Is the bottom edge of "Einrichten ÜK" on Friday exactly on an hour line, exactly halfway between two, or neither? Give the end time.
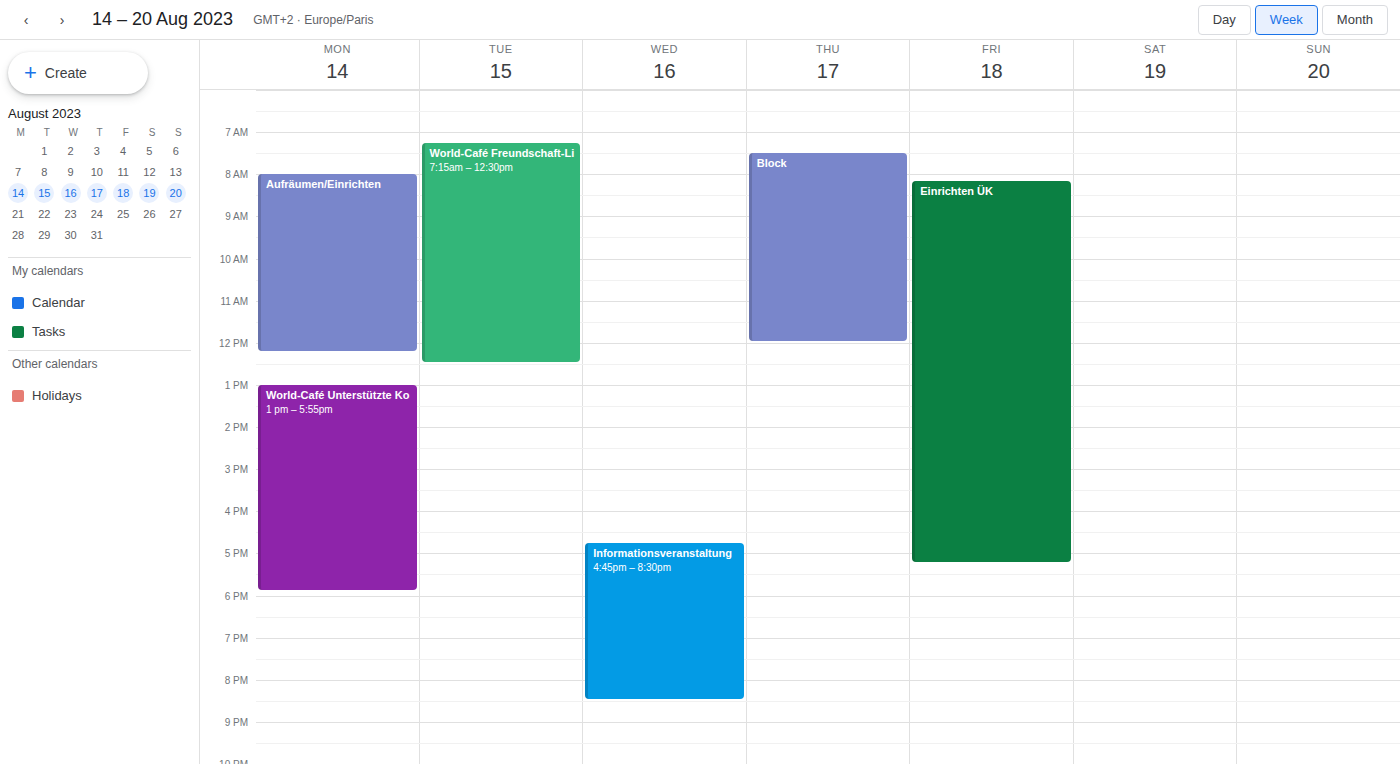
5:15 PM -- neither: a quarter of the way from the 5 PM line to the 6 PM line.